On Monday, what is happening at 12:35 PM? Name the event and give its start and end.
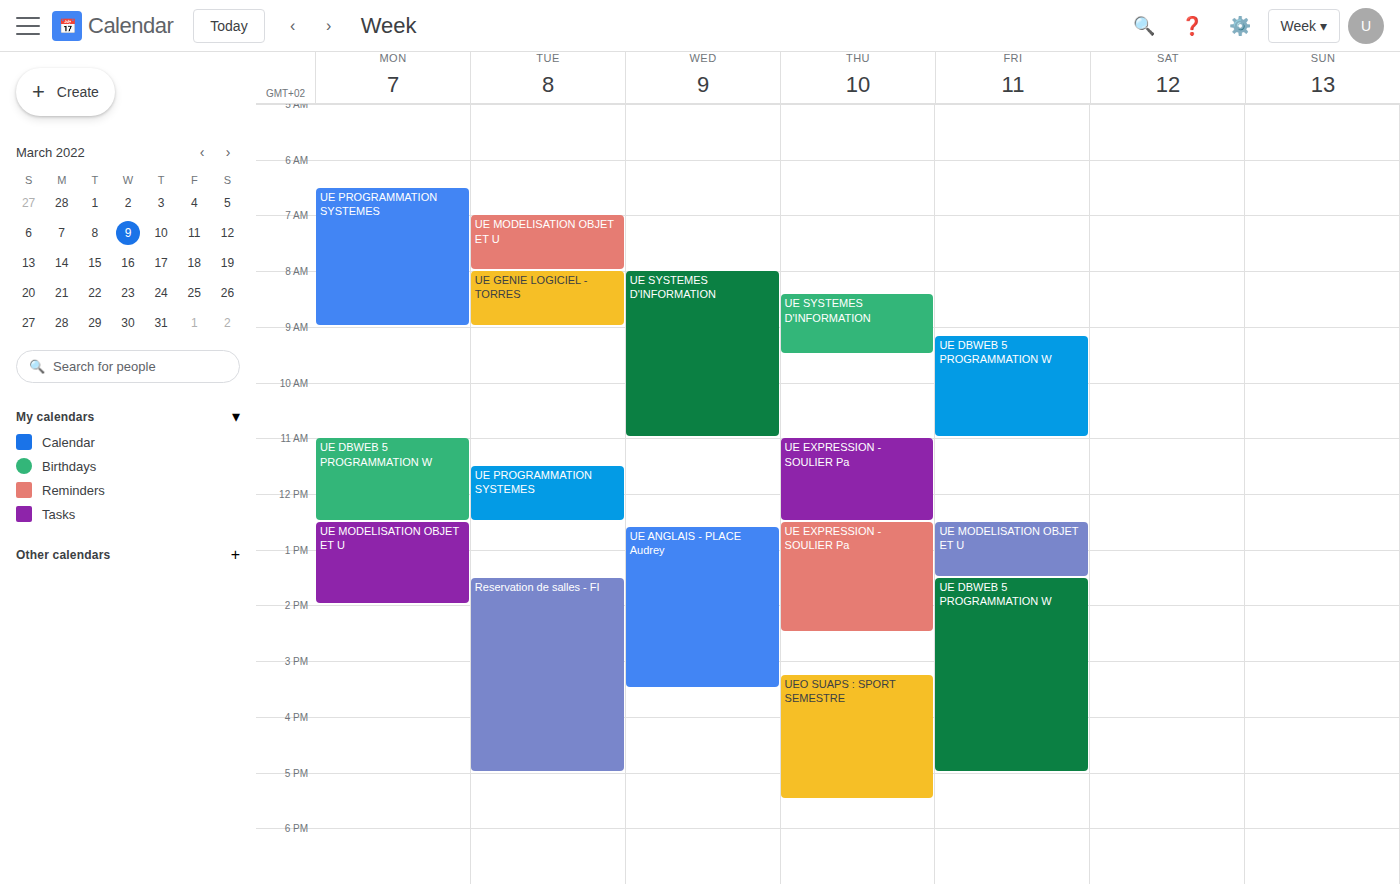
"UE MODELISATION OBJET ET U", 12:30 PM to 2:00 PM